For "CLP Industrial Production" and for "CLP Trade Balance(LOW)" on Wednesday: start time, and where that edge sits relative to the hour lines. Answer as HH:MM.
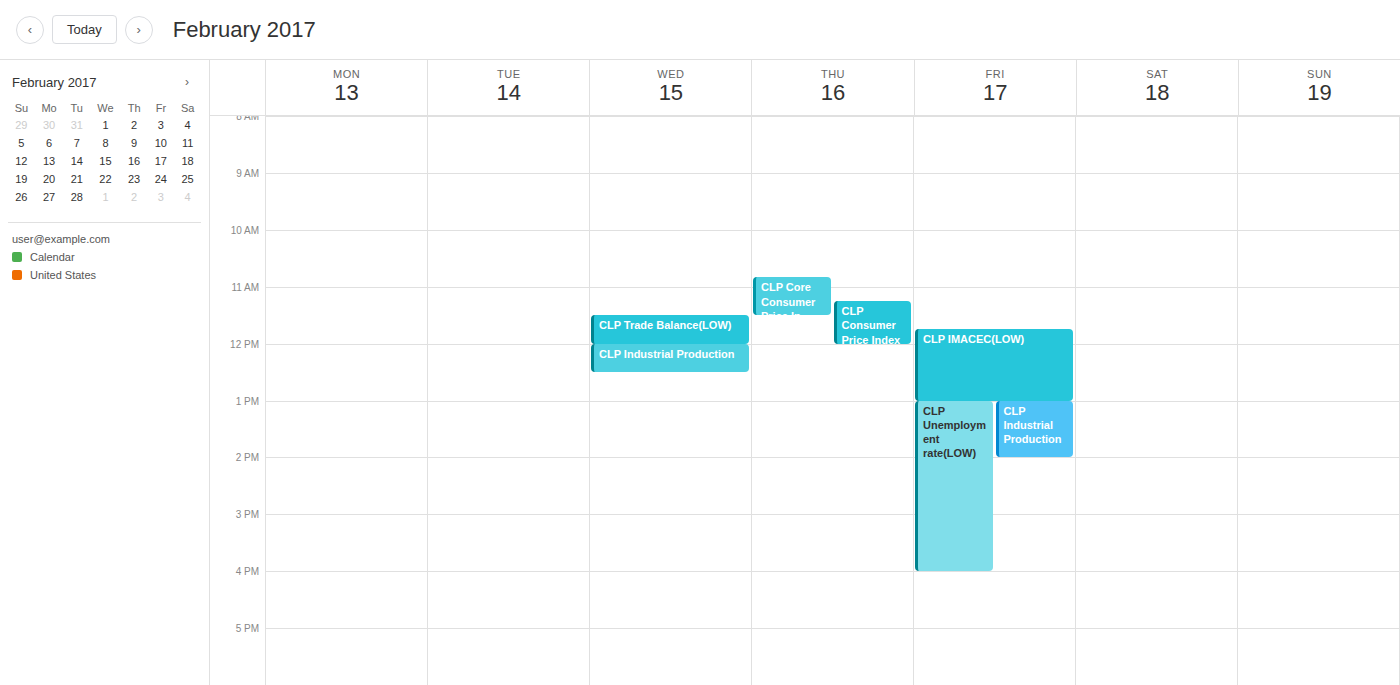
"CLP Industrial Production": 12:00, exactly on the 12:00 line. "CLP Trade Balance(LOW)": 11:30, halfway between the 11:00 and 12:00 lines.